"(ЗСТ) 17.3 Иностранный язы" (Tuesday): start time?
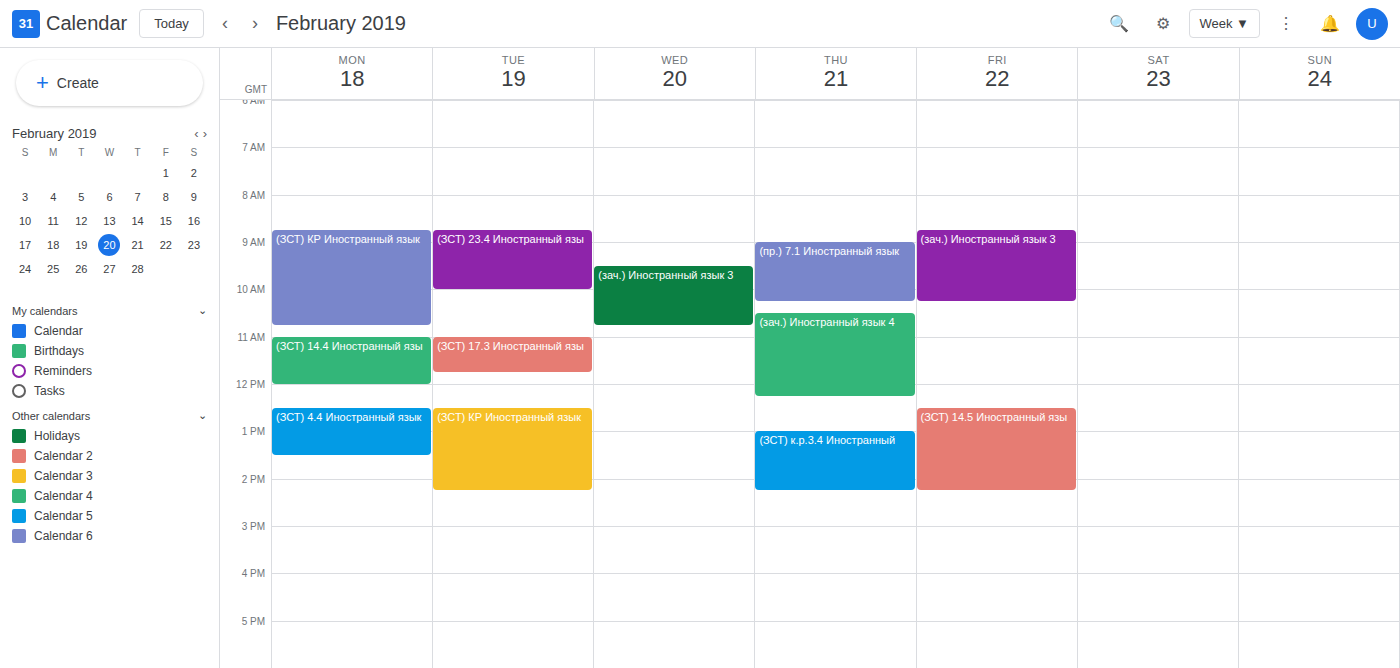
11:00 AM